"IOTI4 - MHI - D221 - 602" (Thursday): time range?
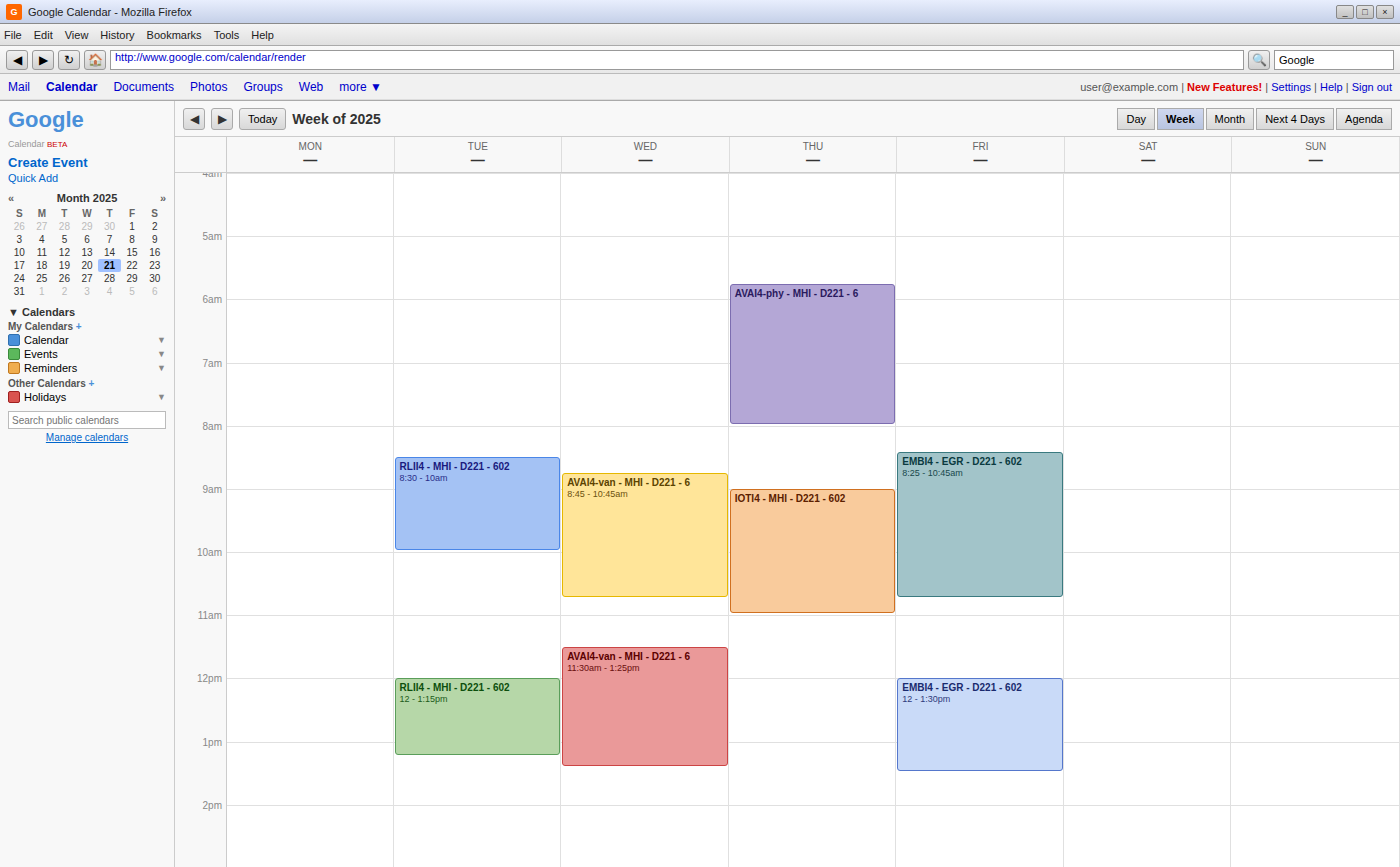
09:00 to 11:00